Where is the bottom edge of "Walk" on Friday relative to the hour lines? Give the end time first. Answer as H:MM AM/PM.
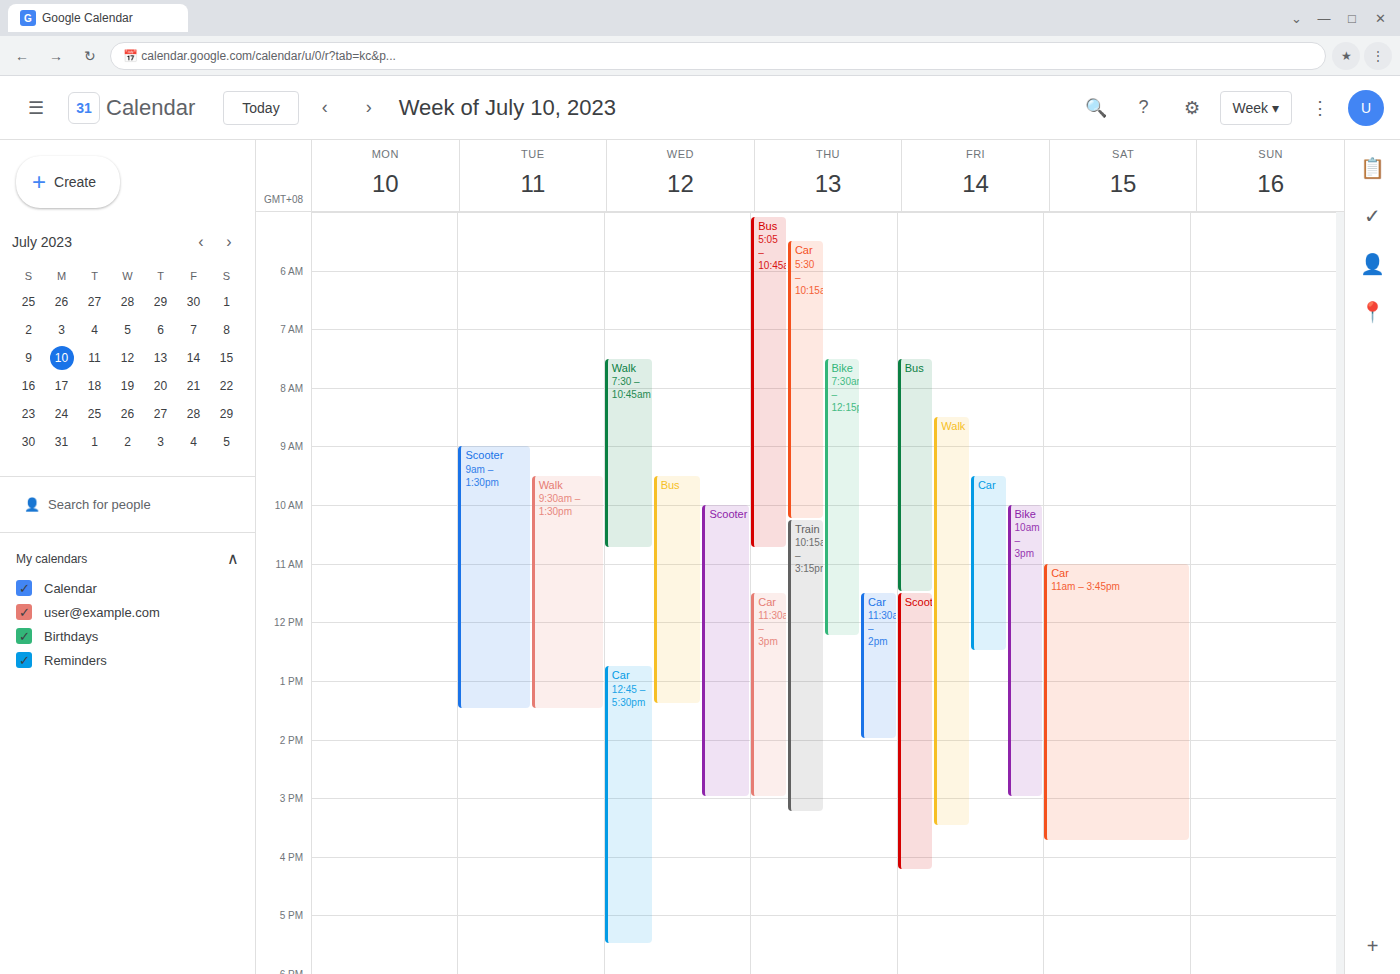
3:30 PM -- halfway between the 3 PM and 4 PM lines.